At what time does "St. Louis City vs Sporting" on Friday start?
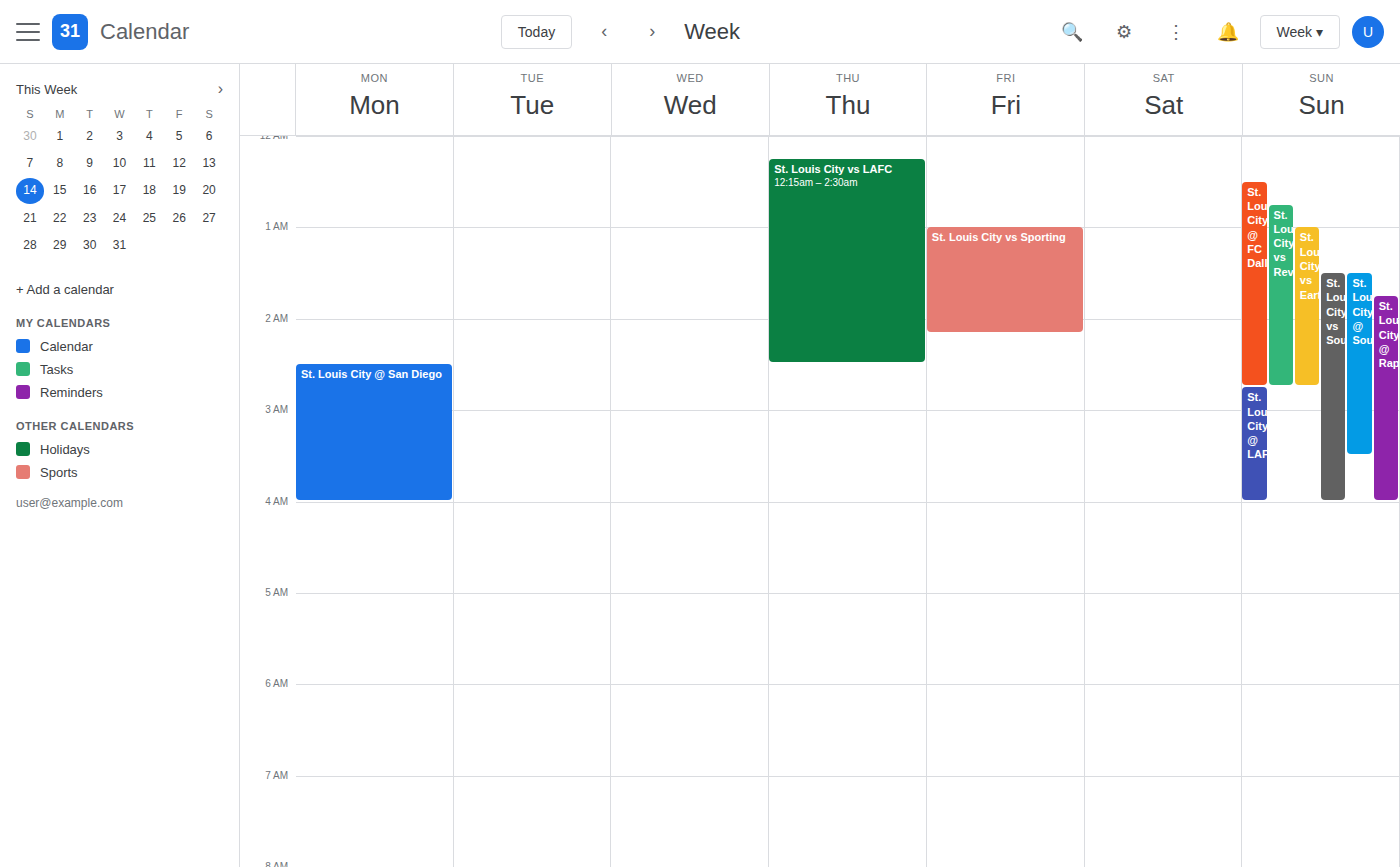
1:00 AM